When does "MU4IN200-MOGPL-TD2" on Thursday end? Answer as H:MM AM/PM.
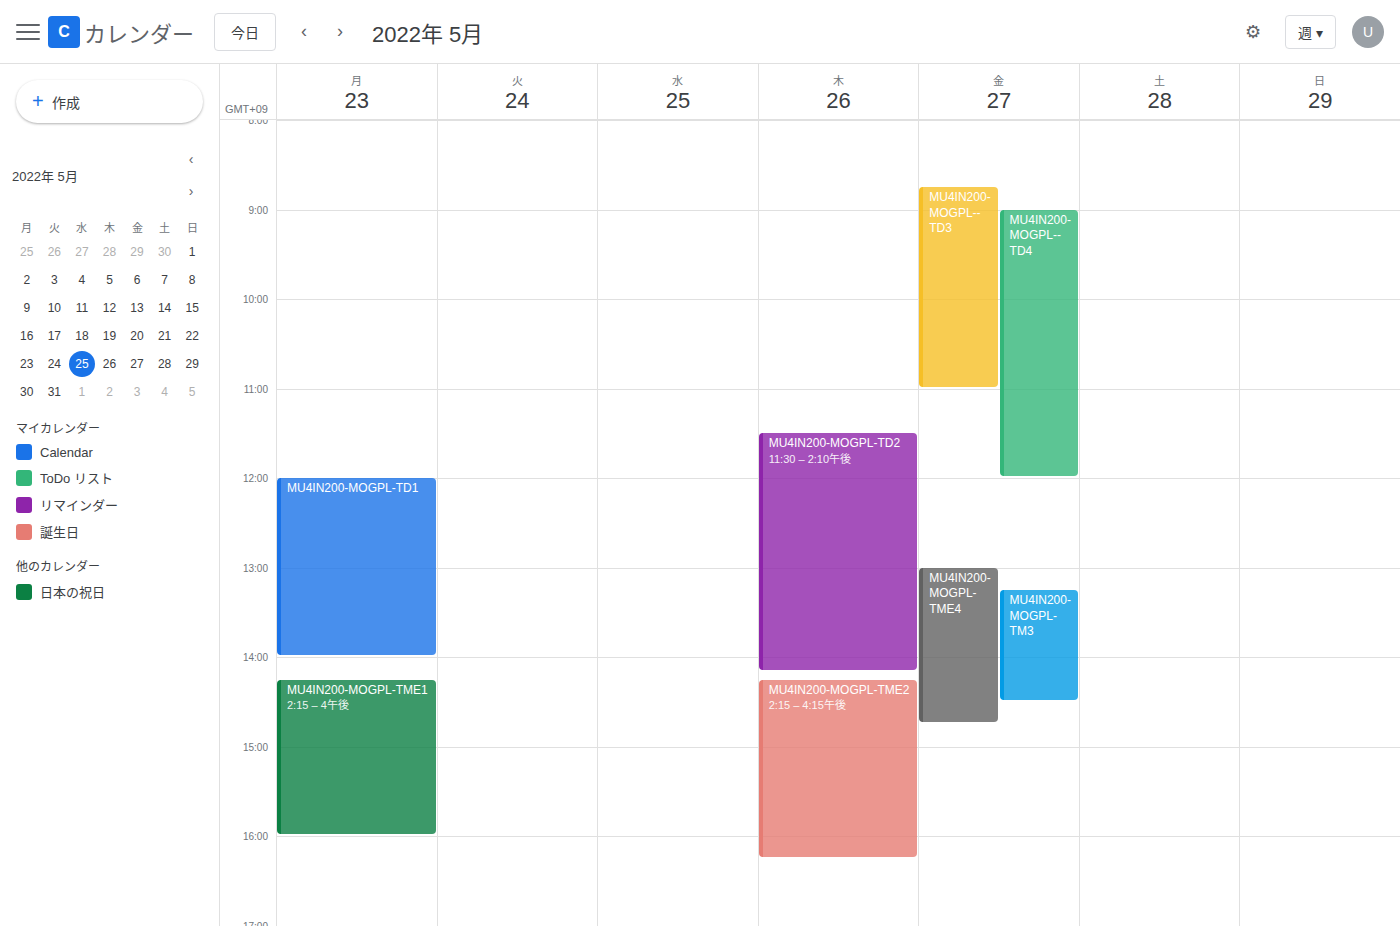
2:10 PM